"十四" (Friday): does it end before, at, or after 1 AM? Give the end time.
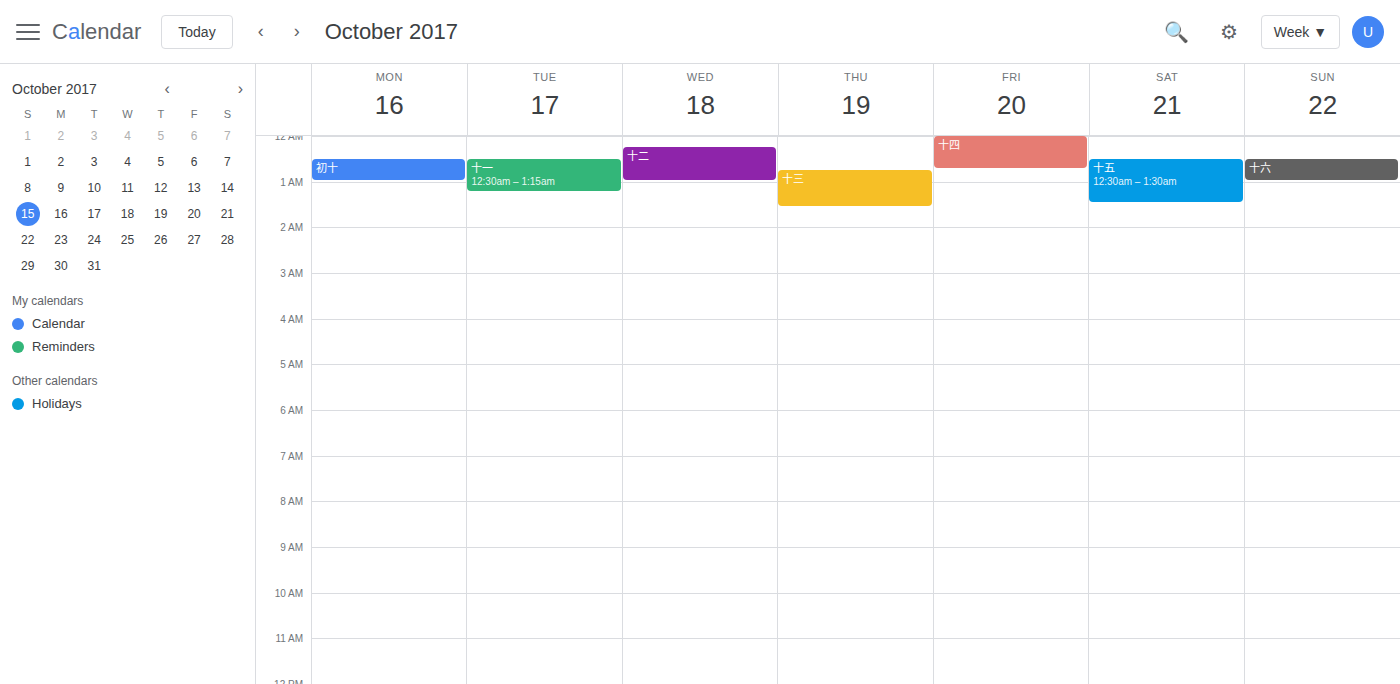
12:45 AM -- before 1 AM, 15 minutes above the 1 AM line.